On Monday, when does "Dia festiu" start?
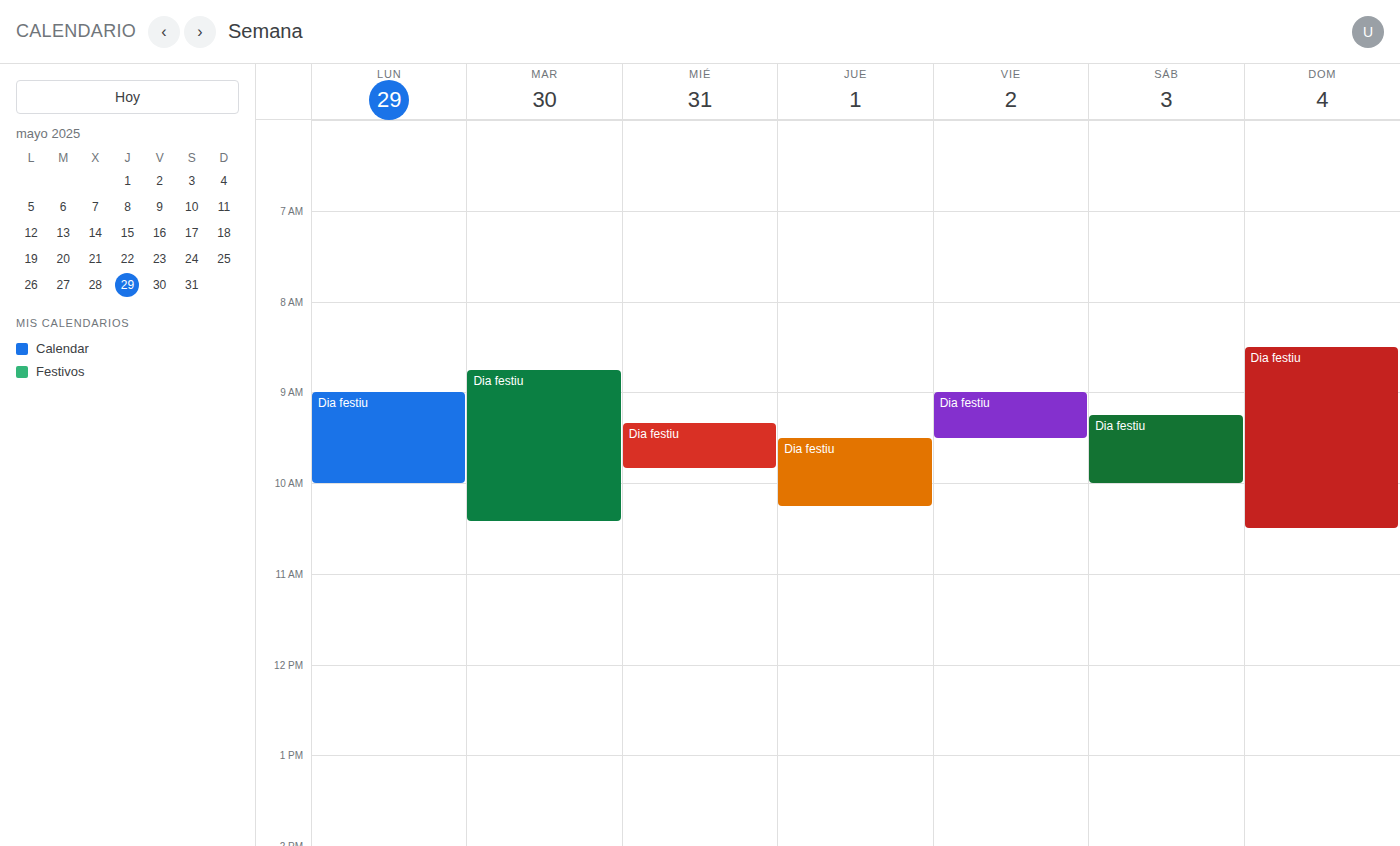
9:00 AM